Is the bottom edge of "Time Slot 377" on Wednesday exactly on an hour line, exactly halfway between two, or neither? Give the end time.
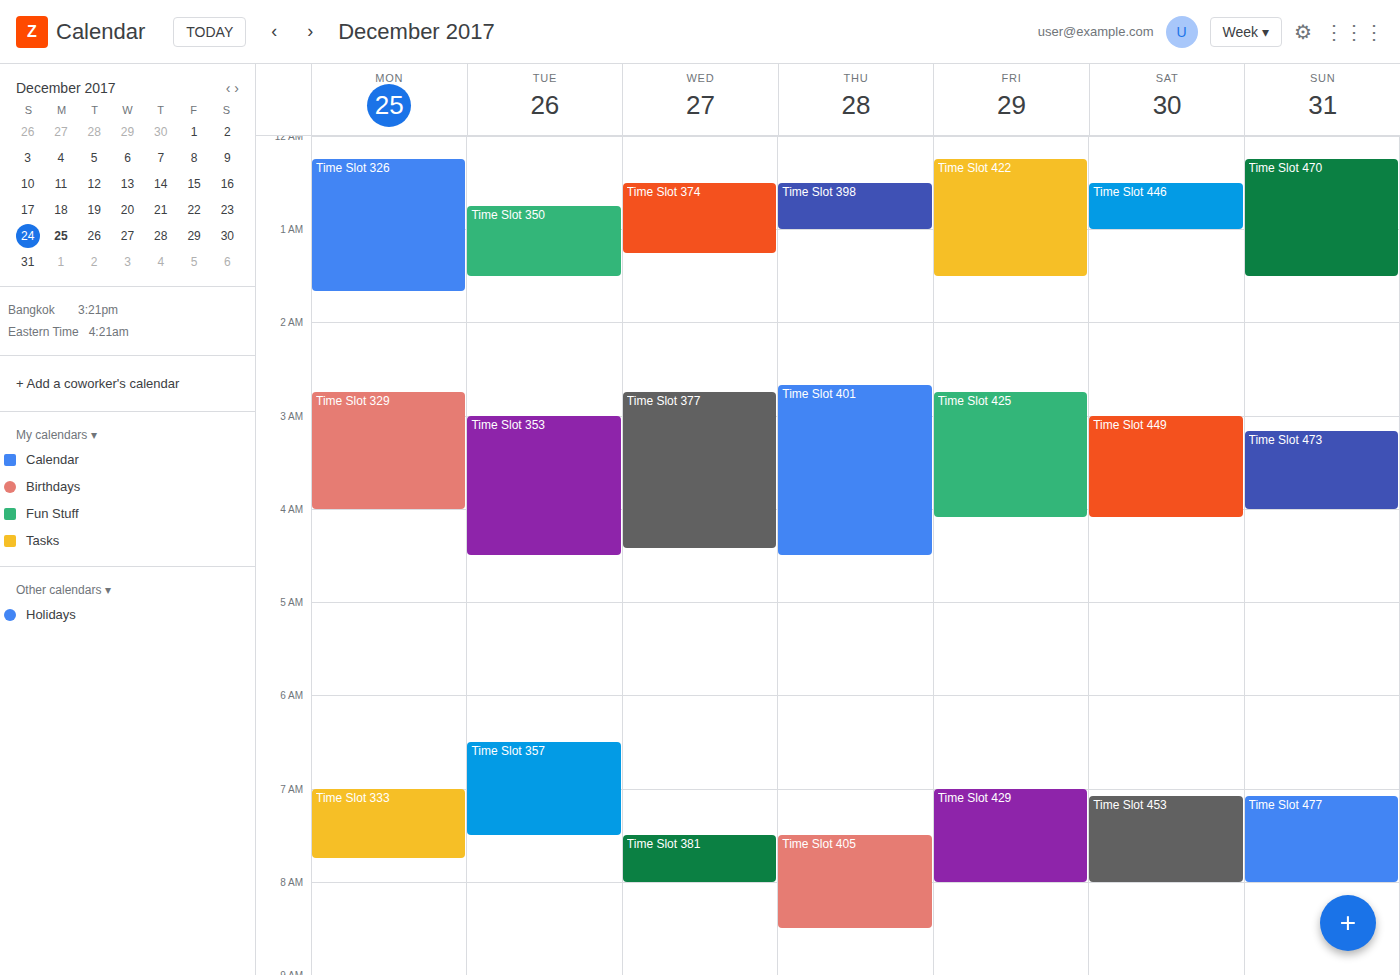
4:25 AM -- neither: 25 minutes below the 4 AM line and 35 minutes above the 5 AM line.